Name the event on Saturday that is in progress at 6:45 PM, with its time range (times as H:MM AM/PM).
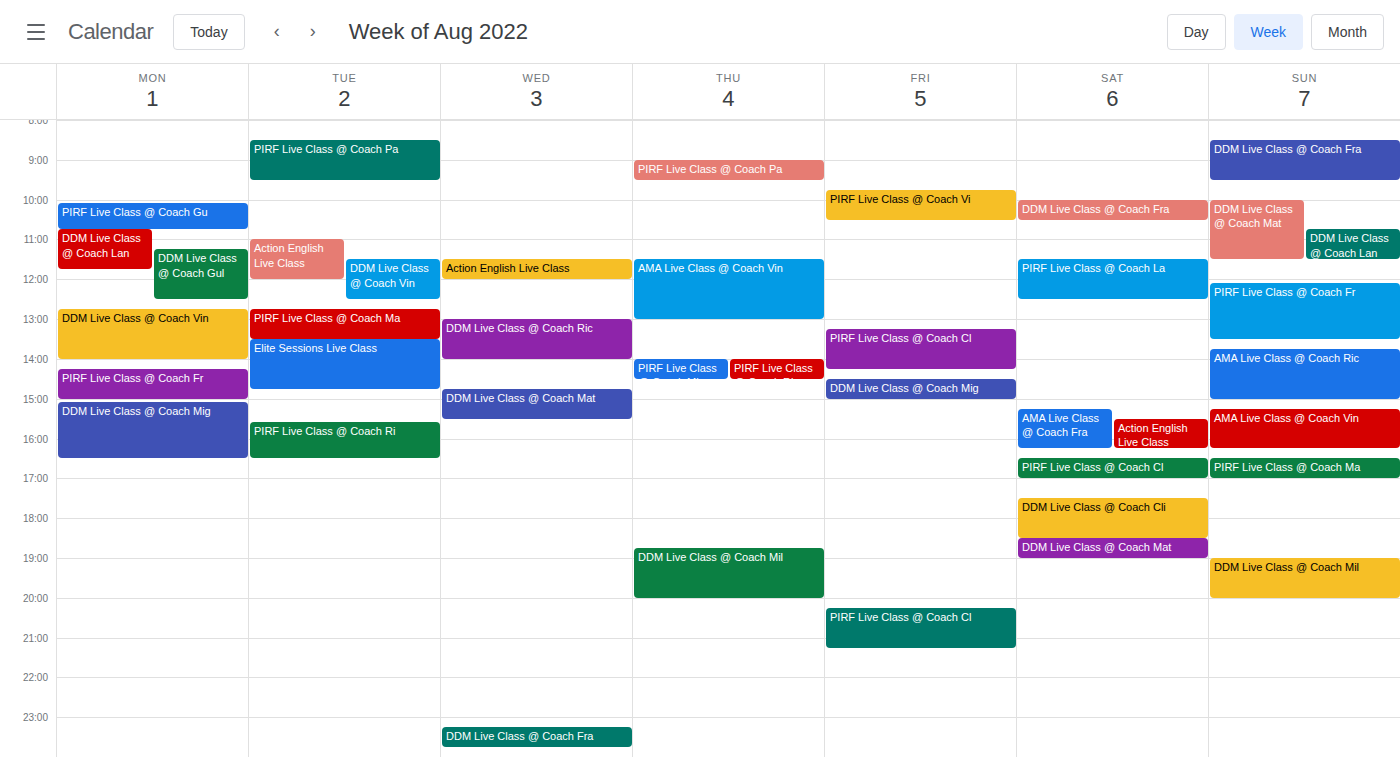
"DDM Live Class @ Coach Mat", 6:30 PM to 7:00 PM